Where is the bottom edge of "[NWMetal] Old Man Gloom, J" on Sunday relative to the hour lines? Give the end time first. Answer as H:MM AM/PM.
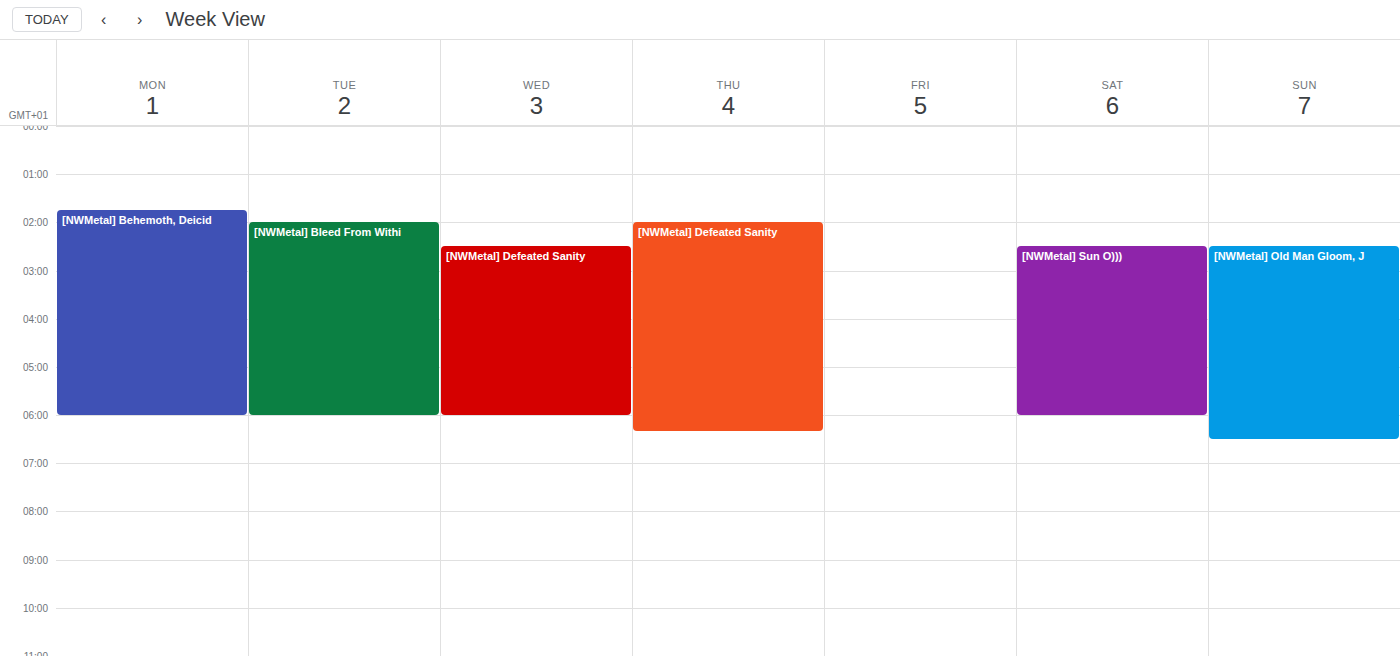
6:30 AM -- halfway between the 6 AM and 7 AM lines.